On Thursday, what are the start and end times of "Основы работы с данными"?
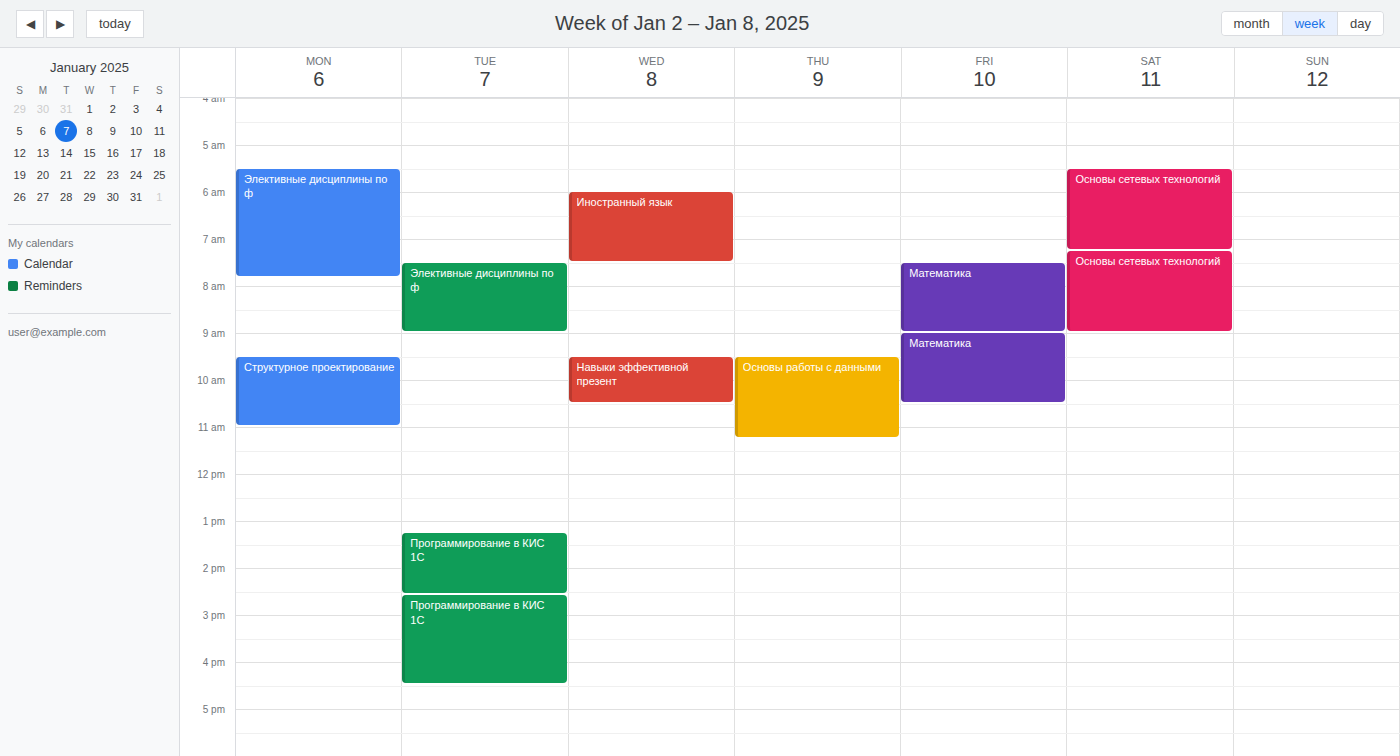
9:30 AM to 11:15 AM